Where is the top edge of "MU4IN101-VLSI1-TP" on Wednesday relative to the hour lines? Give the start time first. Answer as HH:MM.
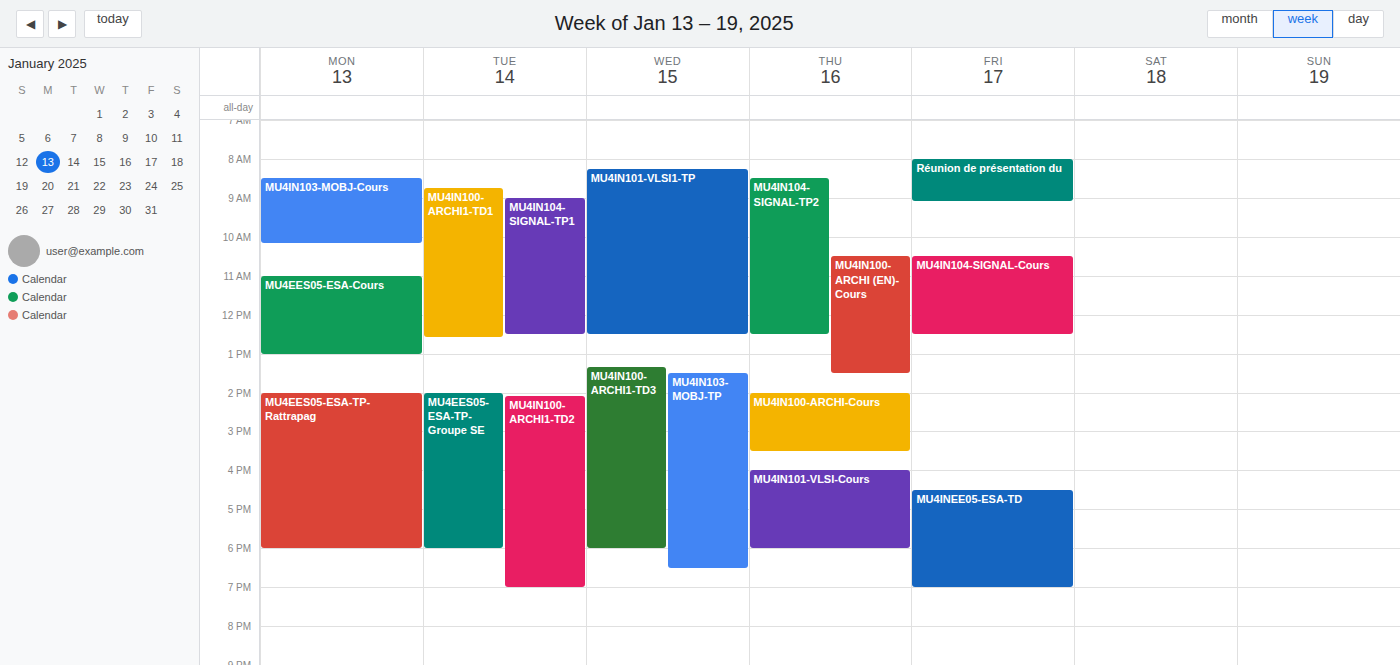
08:15 -- neither: a quarter of the way from the 08:00 line to the 09:00 line.